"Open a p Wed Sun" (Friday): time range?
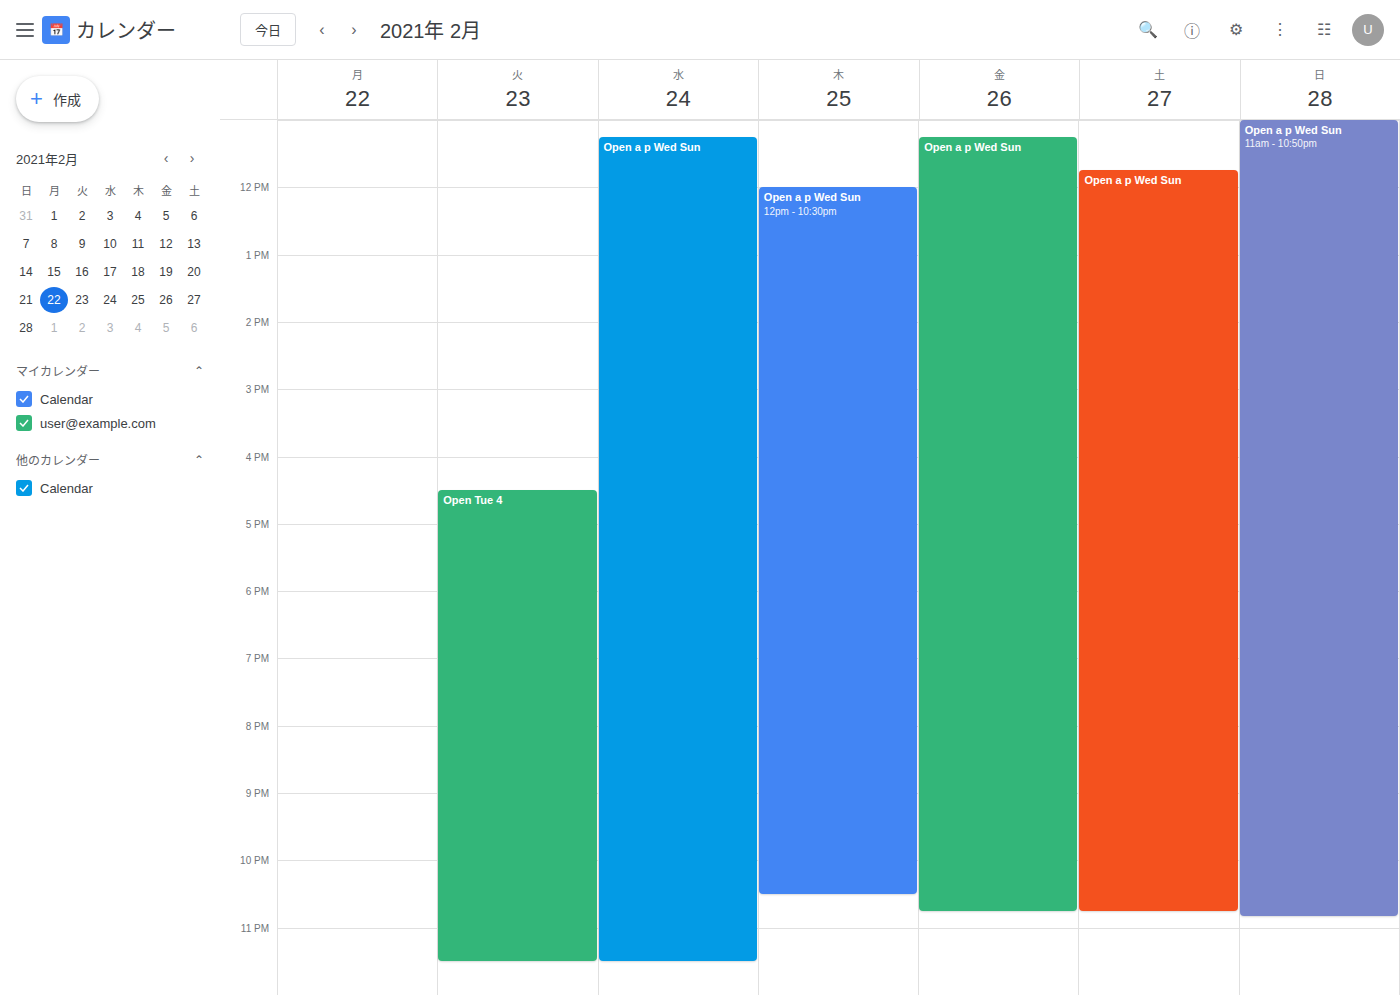
11:15 AM to 10:45 PM